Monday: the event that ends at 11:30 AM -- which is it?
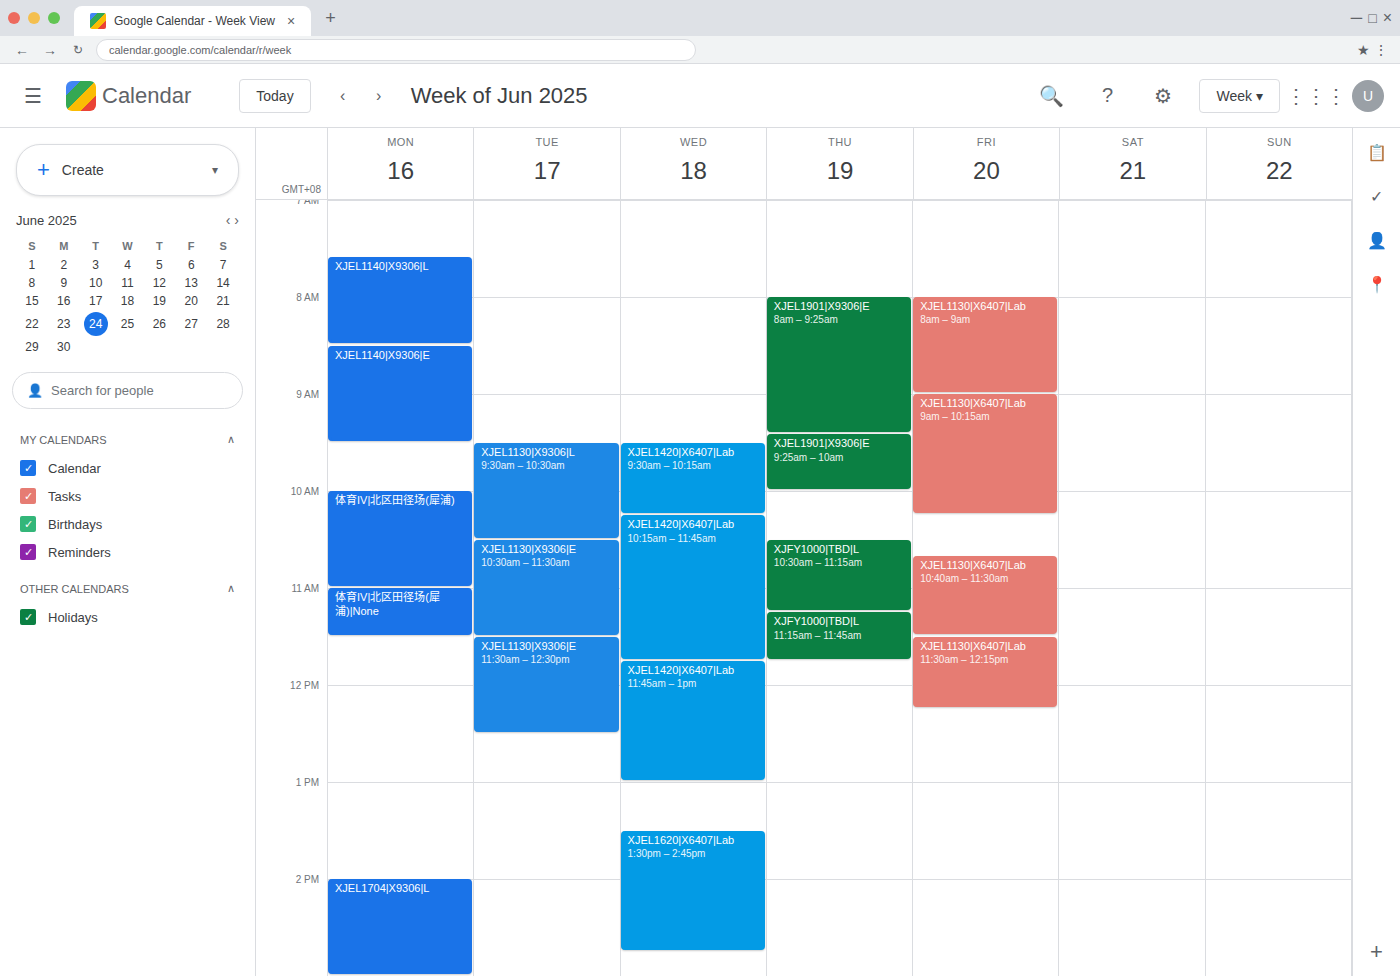
"体育IV|北区田径场(犀浦)|None"